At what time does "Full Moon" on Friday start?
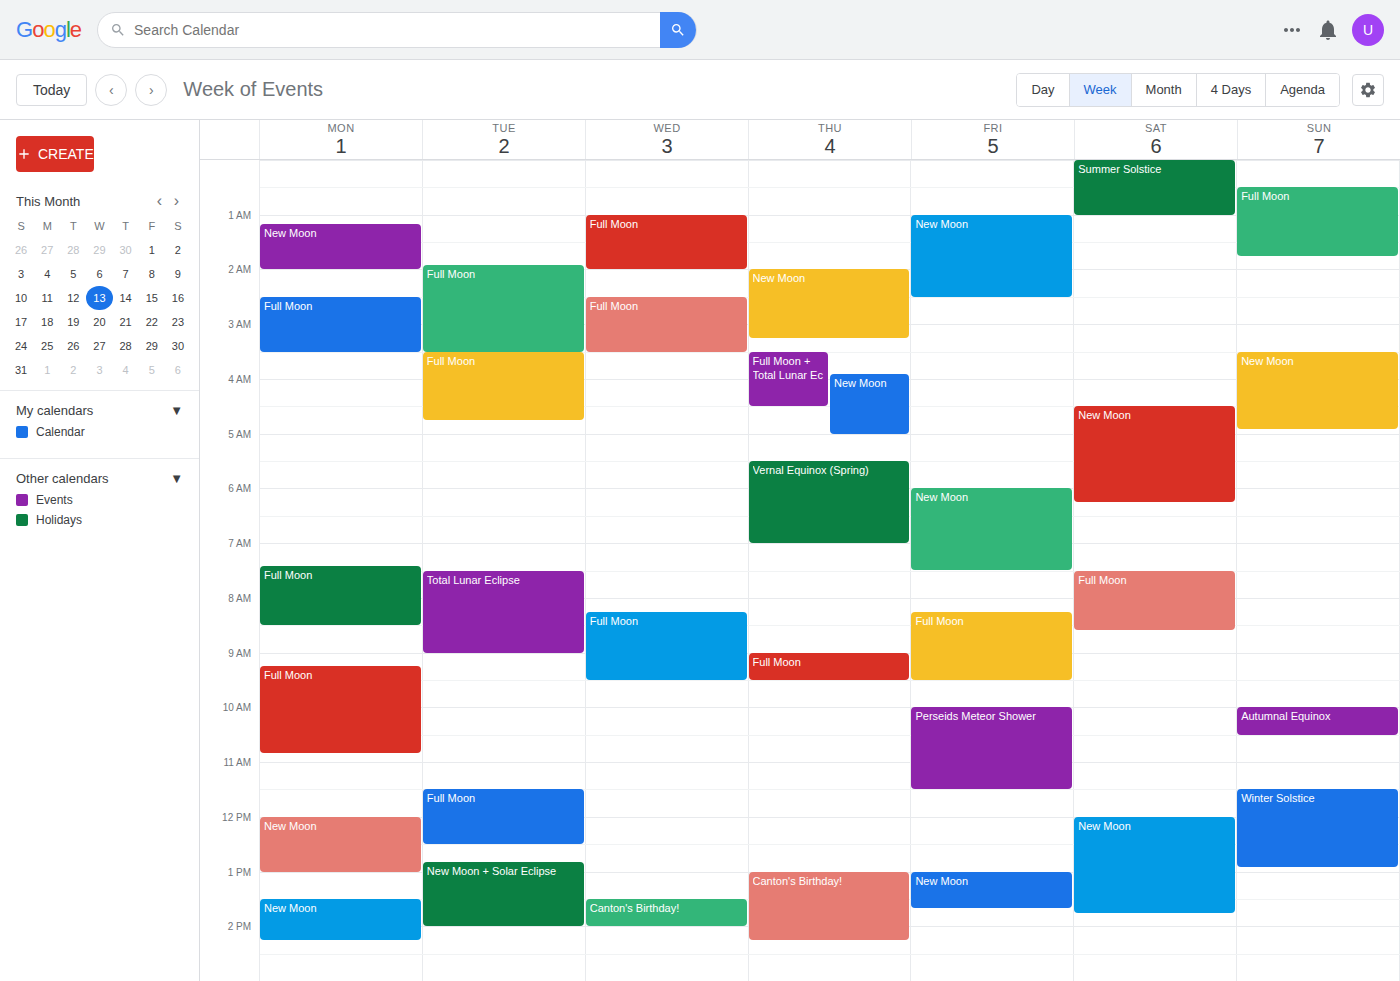
8:15 AM